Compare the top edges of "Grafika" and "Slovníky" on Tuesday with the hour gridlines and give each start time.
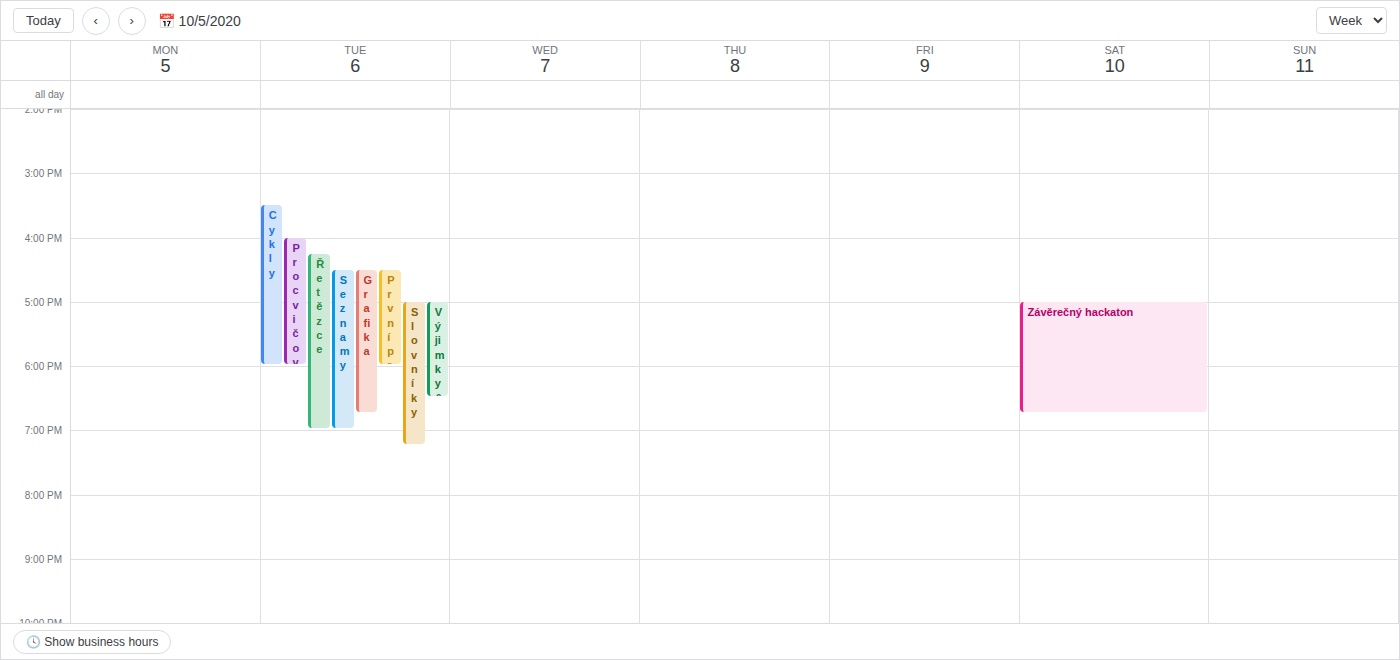
"Grafika": 16:30, halfway between the 16:00 and 17:00 lines. "Slovníky": 17:00, exactly on the 17:00 line.